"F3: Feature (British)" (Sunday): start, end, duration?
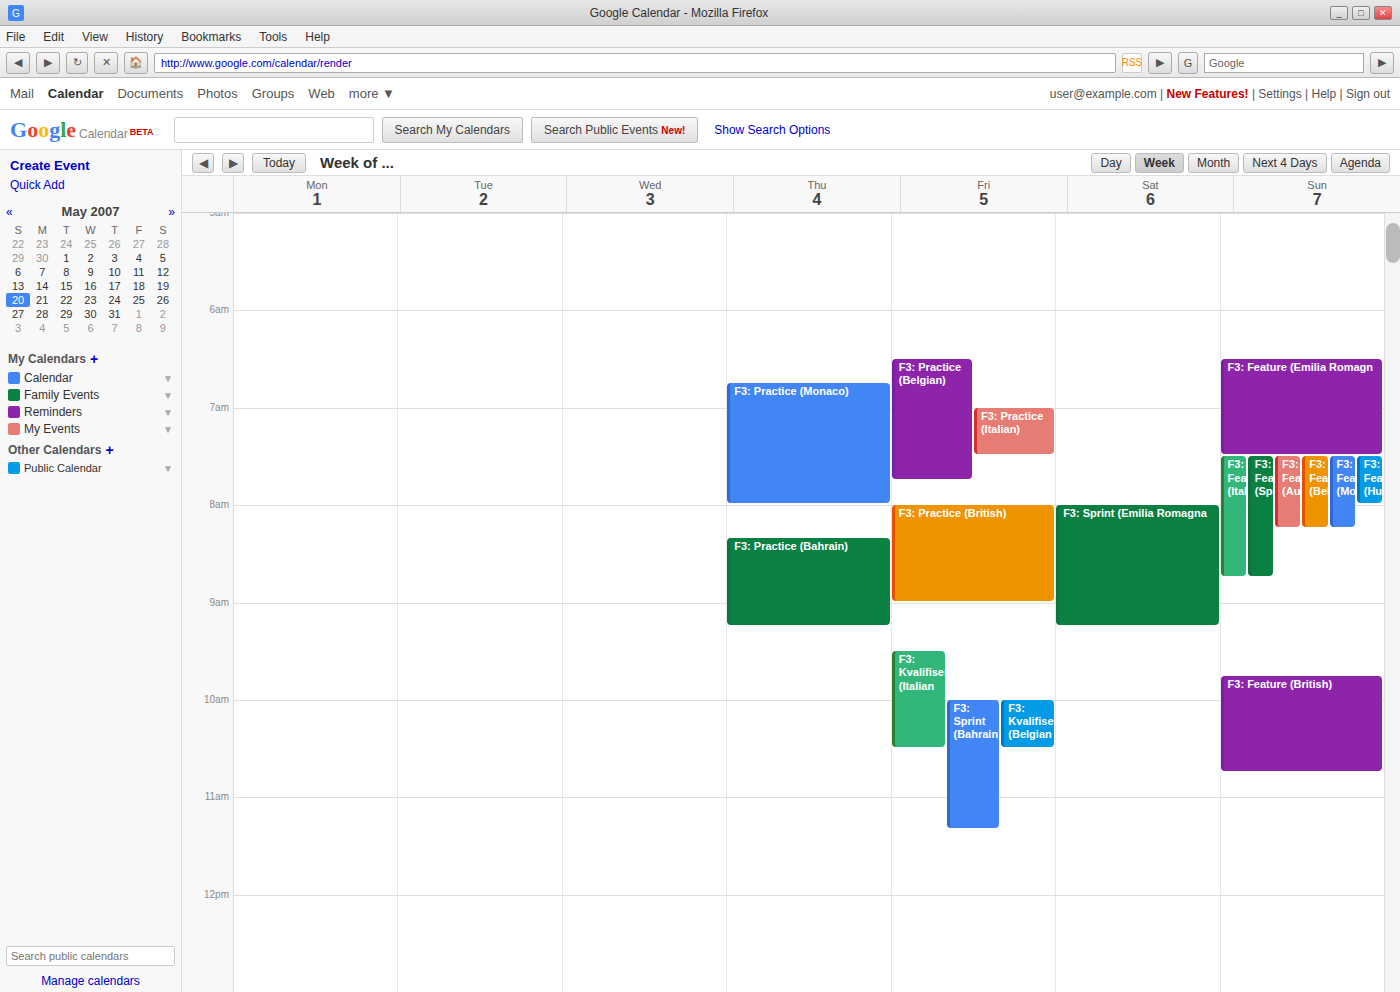
9:45 AM to 10:45 AM, 1 hour